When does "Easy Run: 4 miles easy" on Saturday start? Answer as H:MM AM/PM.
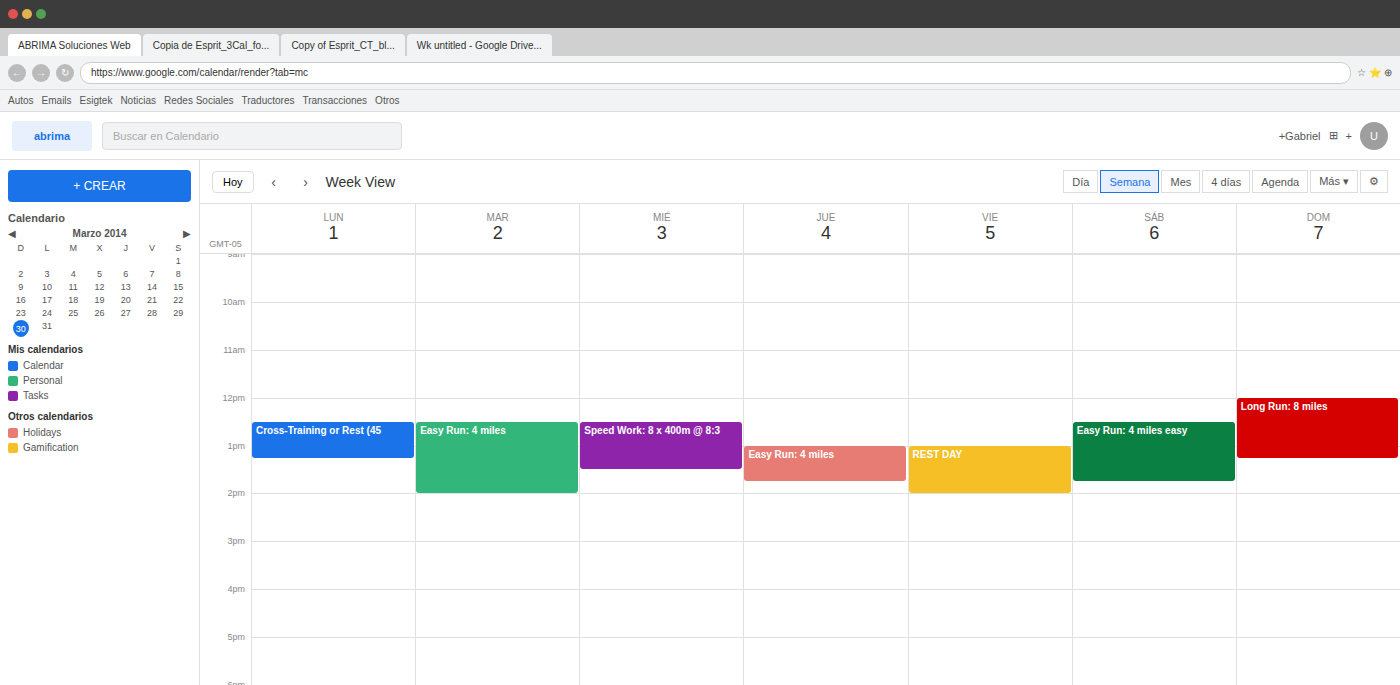
12:30 PM